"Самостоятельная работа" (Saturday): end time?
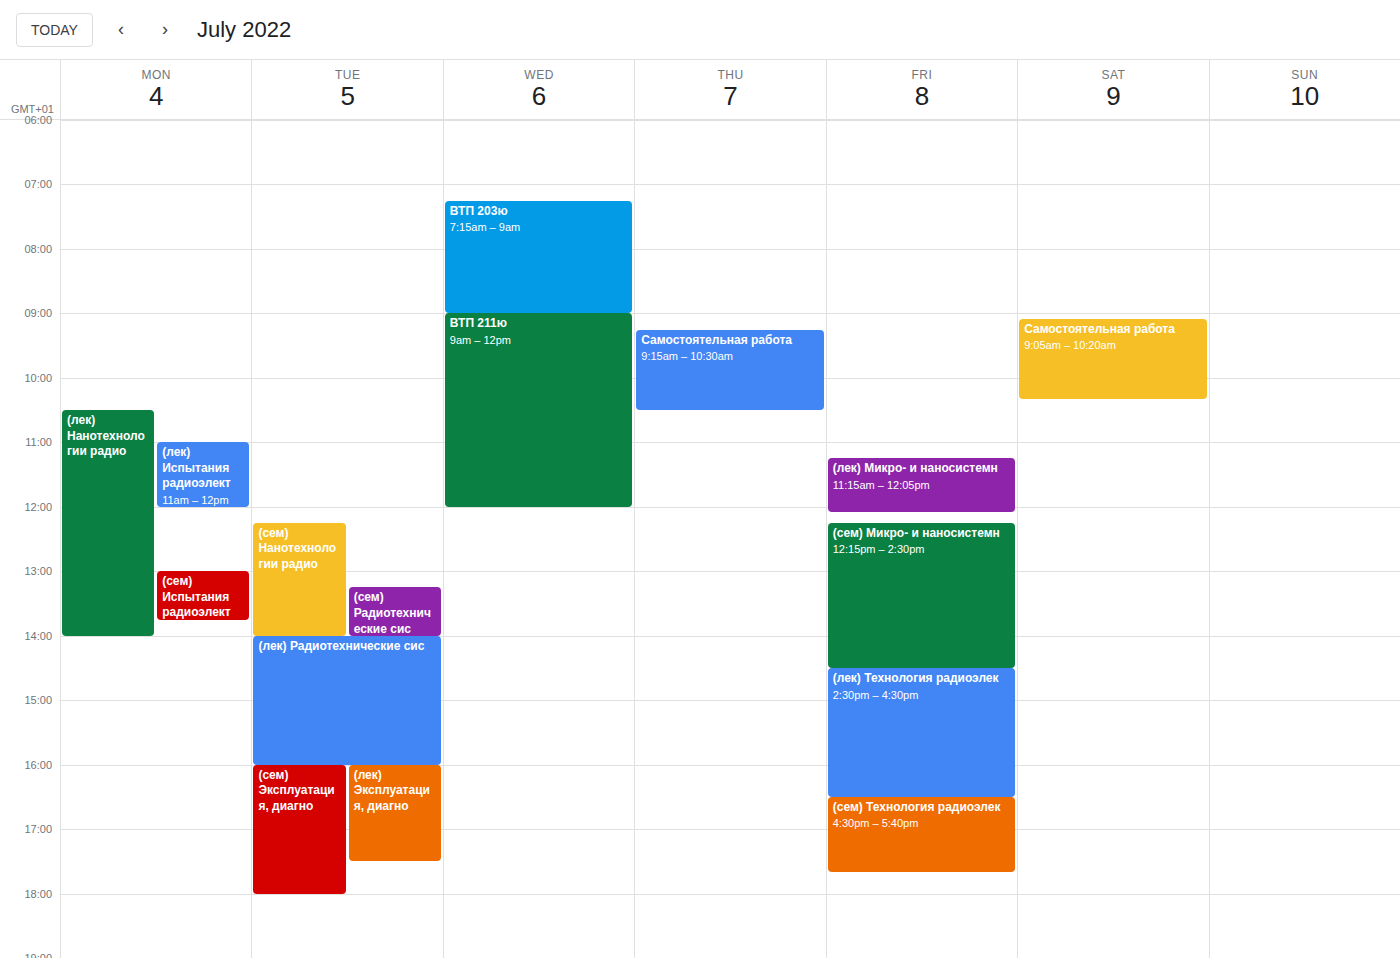
10:20 AM